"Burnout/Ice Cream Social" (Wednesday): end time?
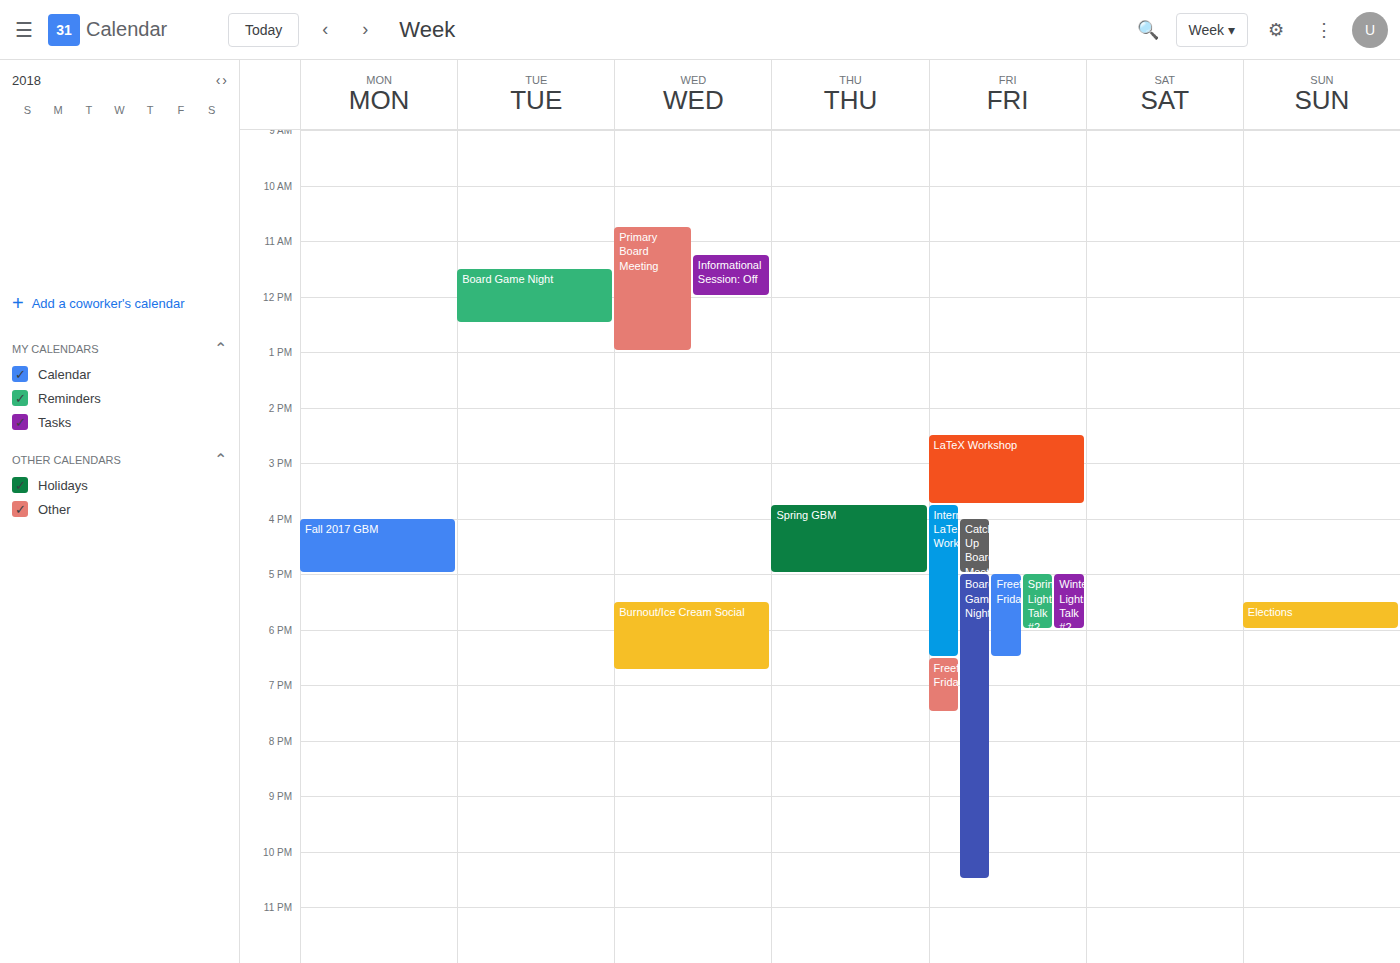
18:45